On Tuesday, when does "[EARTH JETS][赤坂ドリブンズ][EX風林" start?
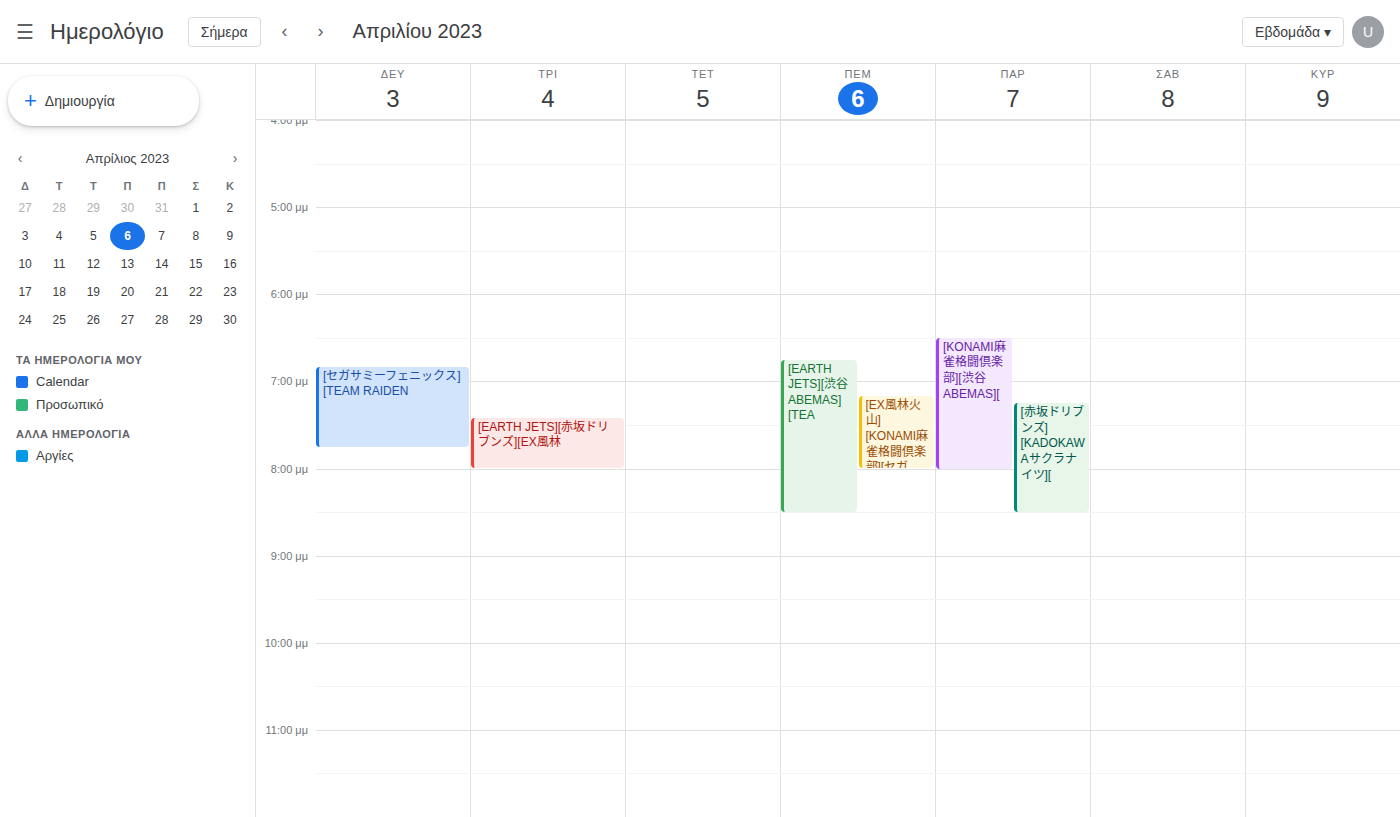
7:25 PM